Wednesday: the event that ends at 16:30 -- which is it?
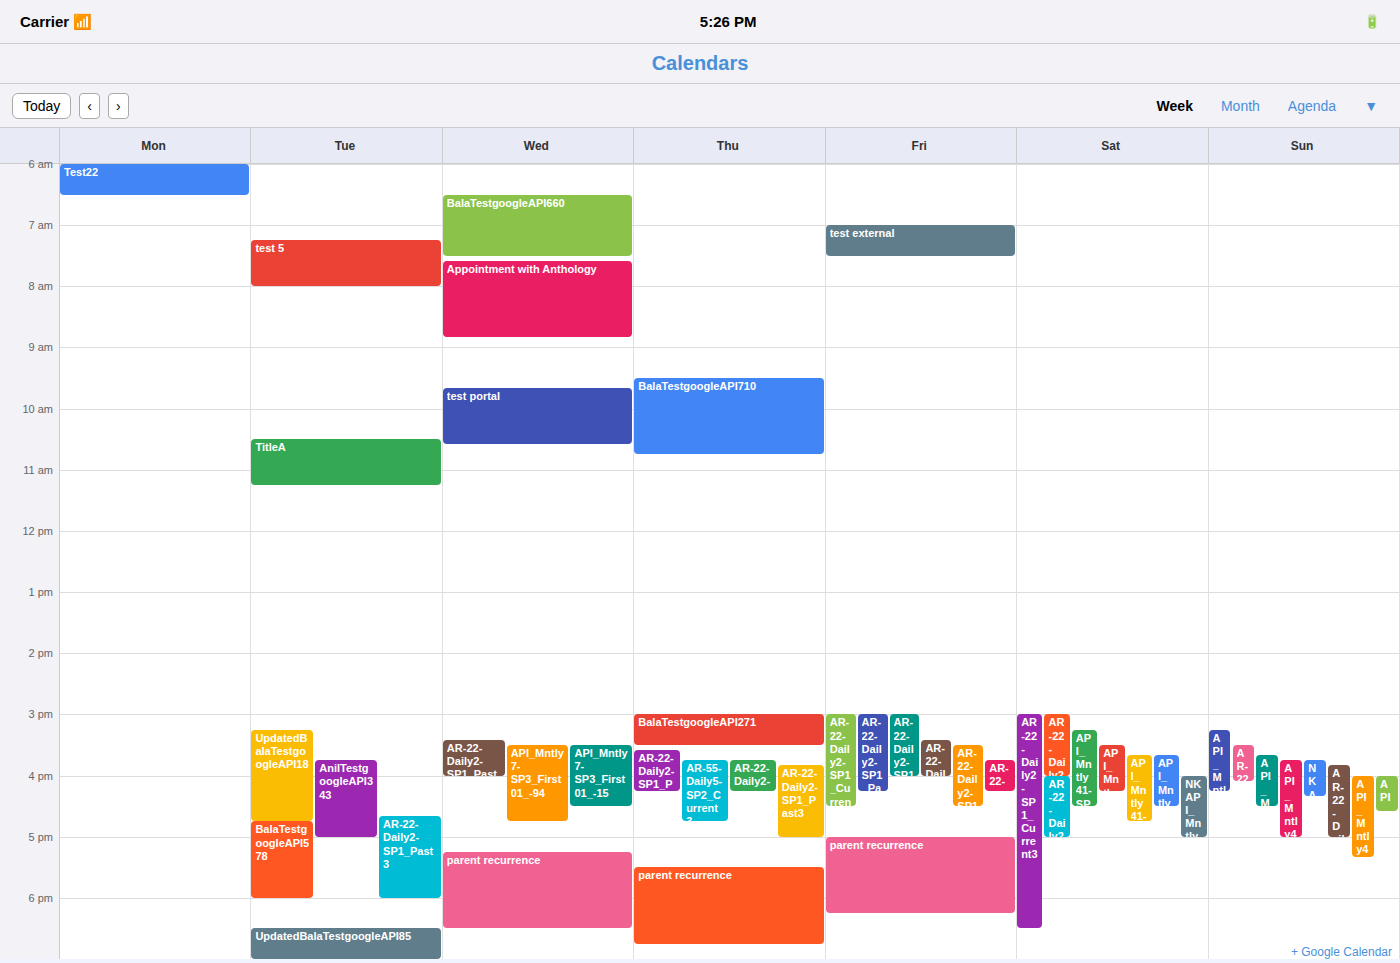
"API_Mntly7-SP3_First01_-15"